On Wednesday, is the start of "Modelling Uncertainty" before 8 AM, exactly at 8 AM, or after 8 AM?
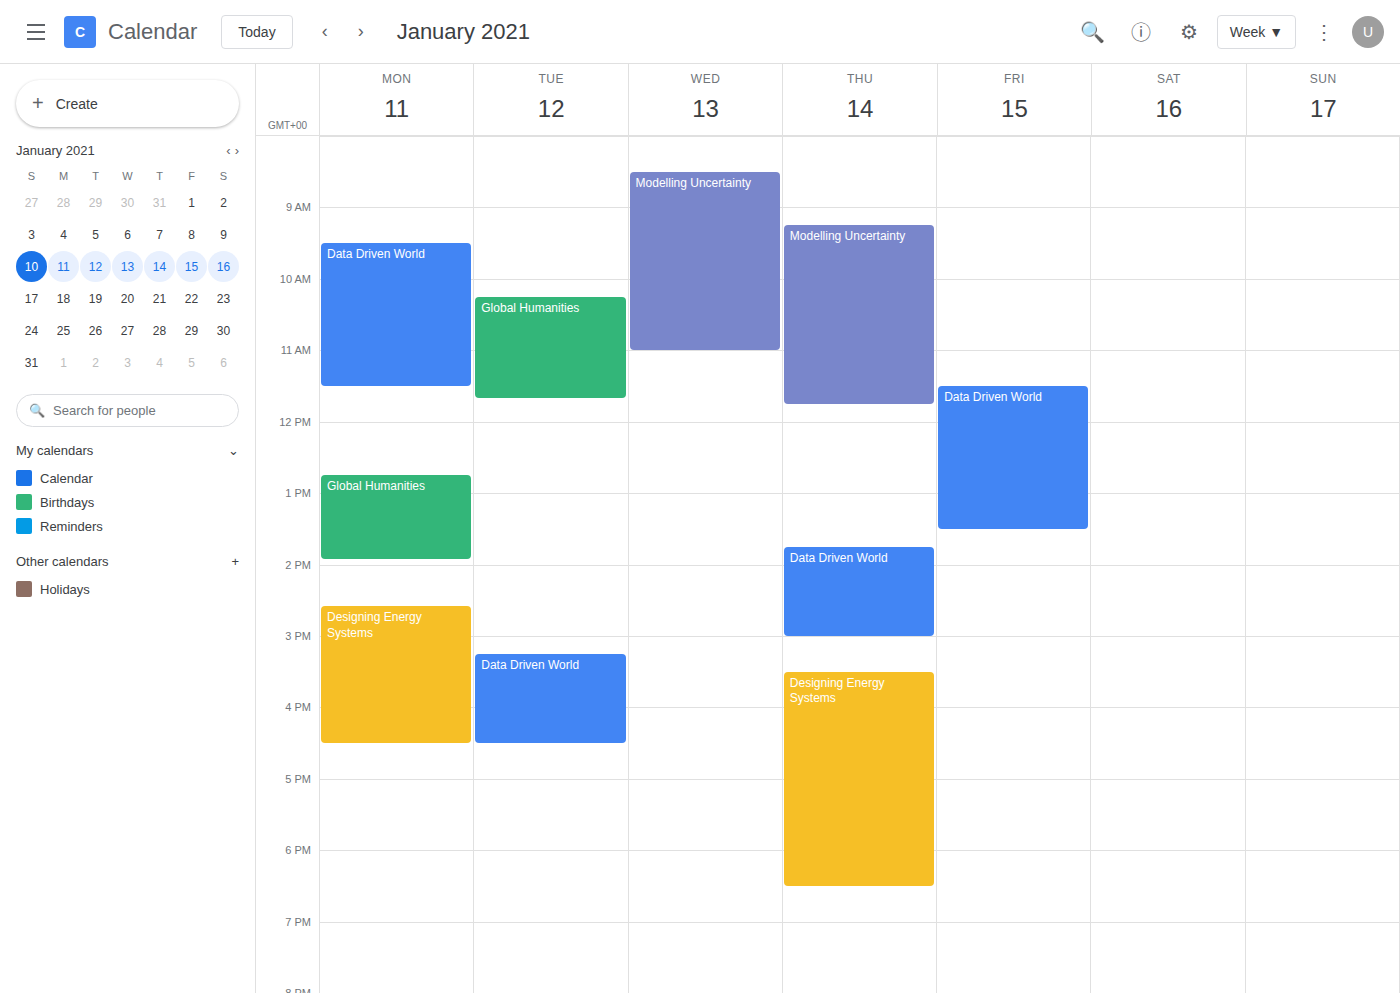
8:30 AM -- after 8 AM, 30 minutes below the 8 AM line.